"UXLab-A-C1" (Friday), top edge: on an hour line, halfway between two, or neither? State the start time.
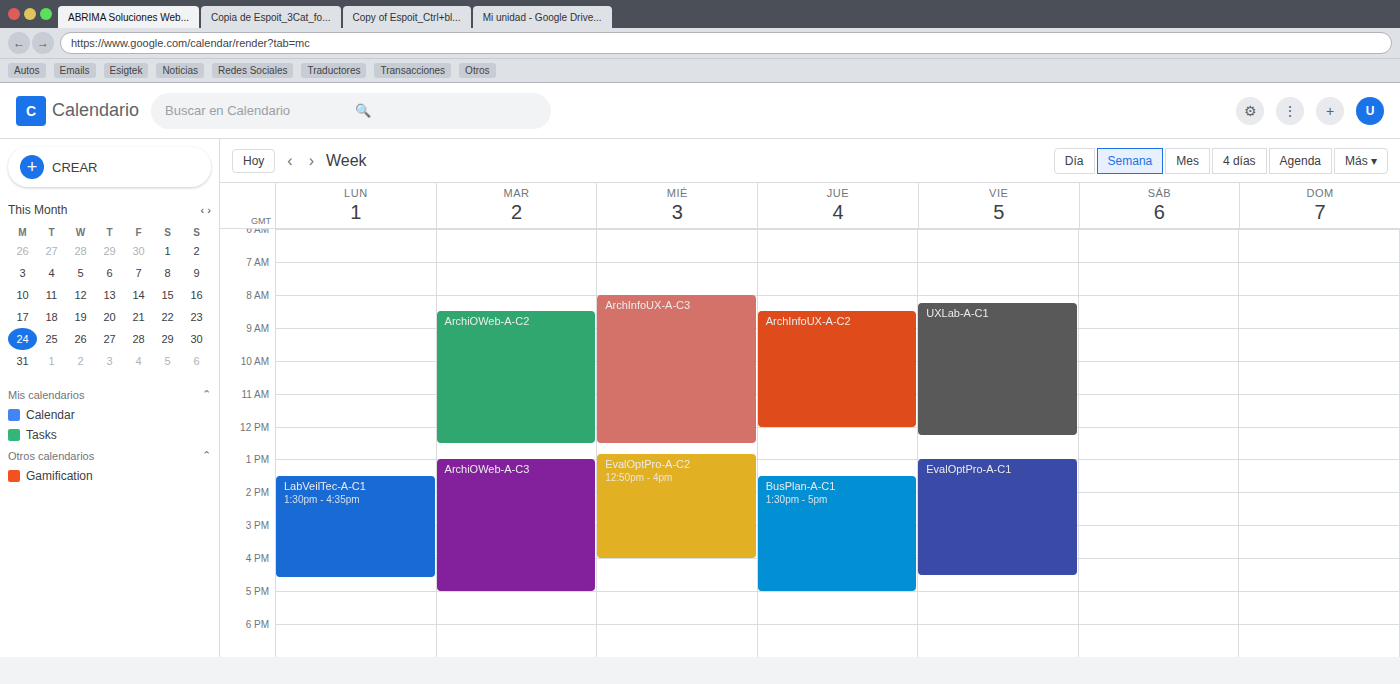
8:15 AM -- neither: a quarter of the way from the 8 AM line to the 9 AM line.